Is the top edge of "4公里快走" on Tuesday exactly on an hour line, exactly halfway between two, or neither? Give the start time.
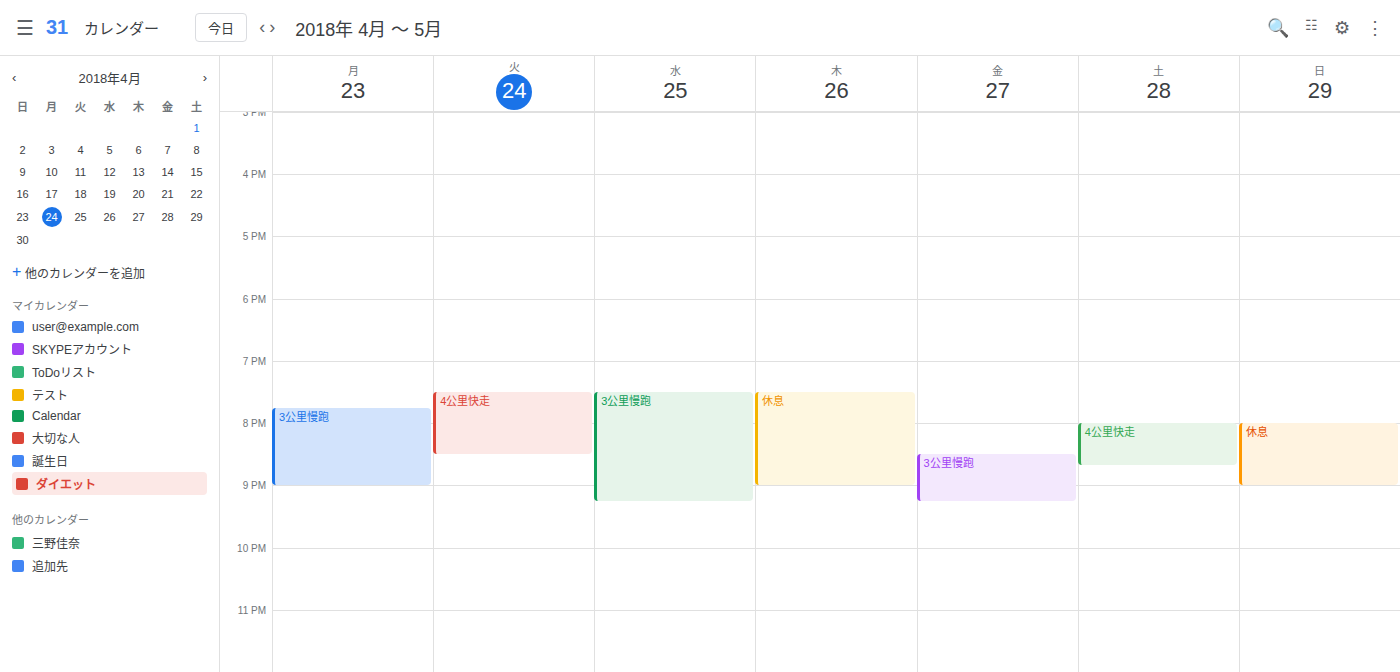
7:30 PM -- halfway between the 7 PM and 8 PM lines.